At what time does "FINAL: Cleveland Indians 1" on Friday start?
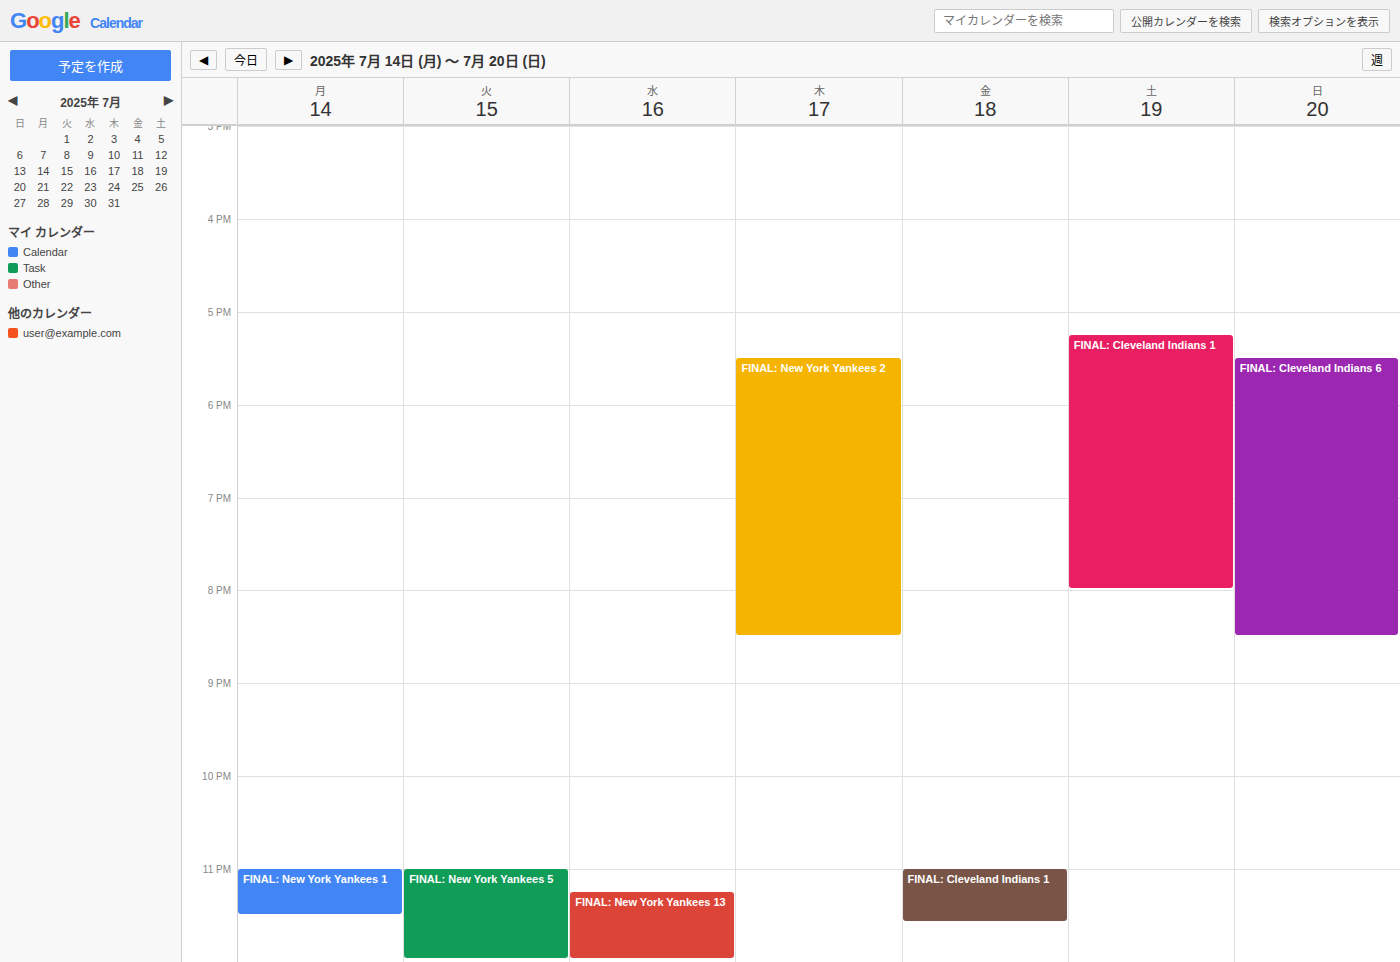
11:00 PM